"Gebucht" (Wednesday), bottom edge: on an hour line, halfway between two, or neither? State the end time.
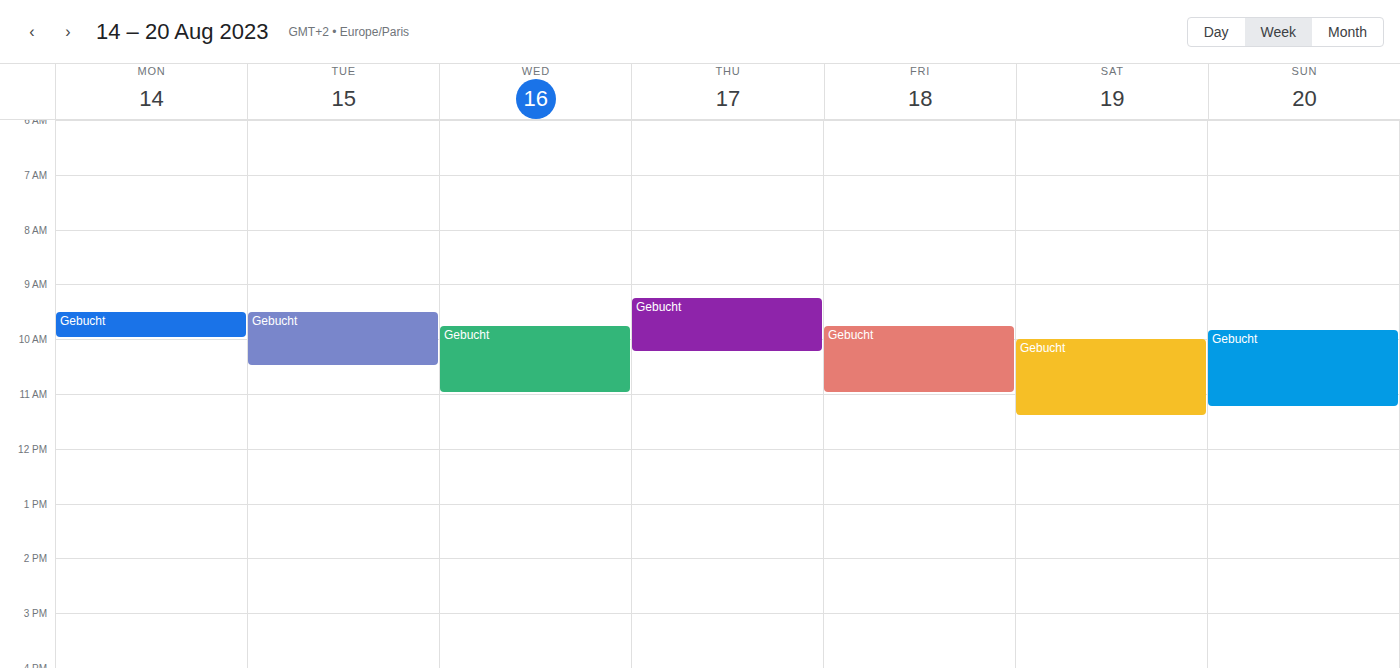
11:00 AM -- exactly on the 11 AM line.